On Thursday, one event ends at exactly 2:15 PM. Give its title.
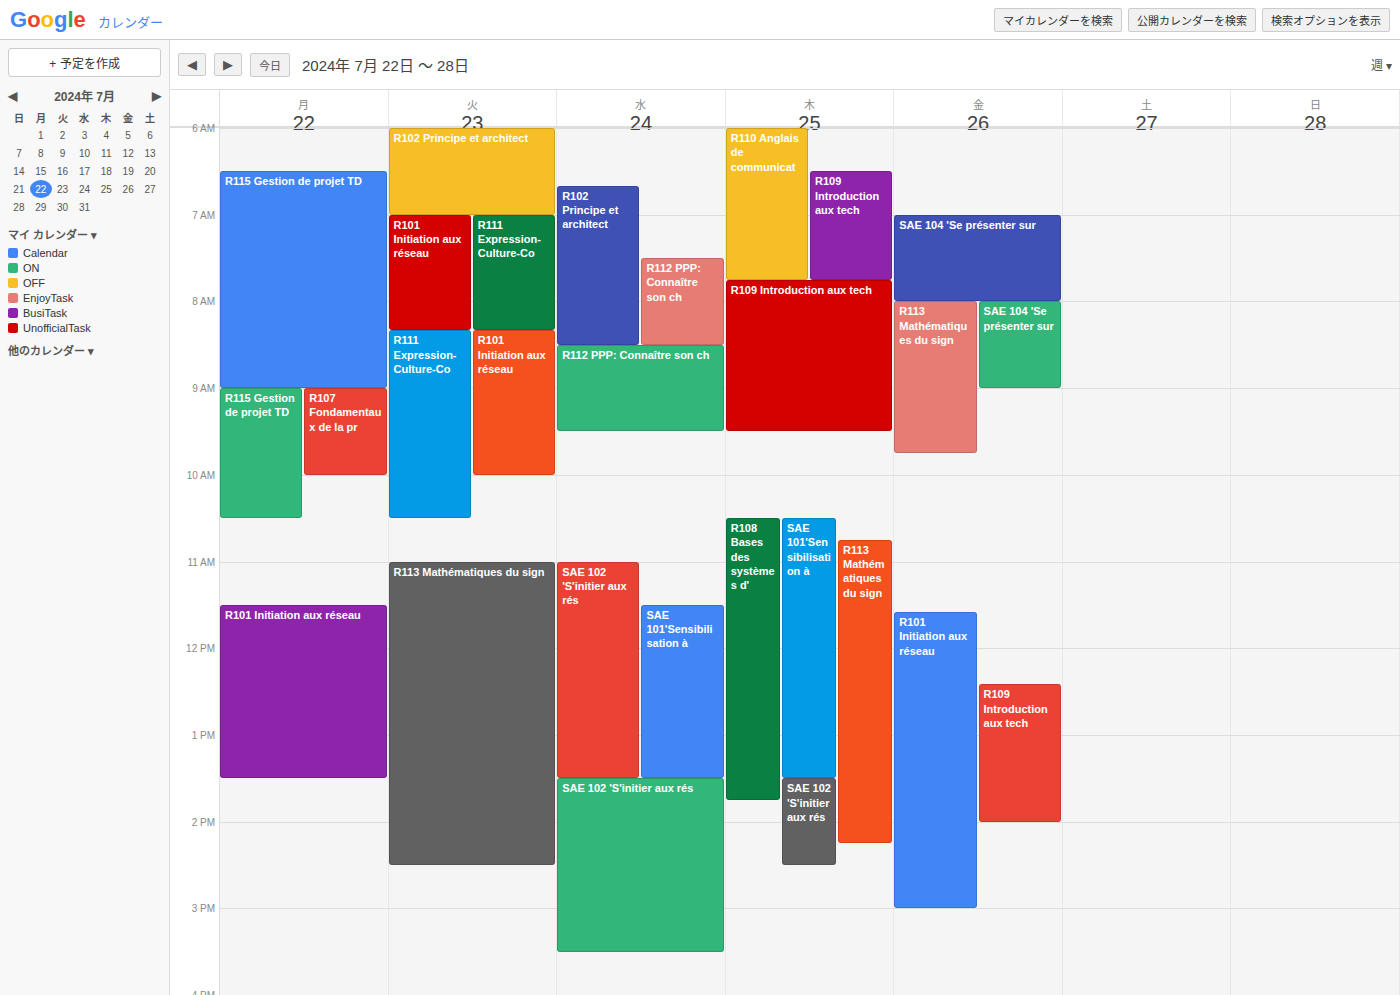
"R113 Mathématiques du sign"